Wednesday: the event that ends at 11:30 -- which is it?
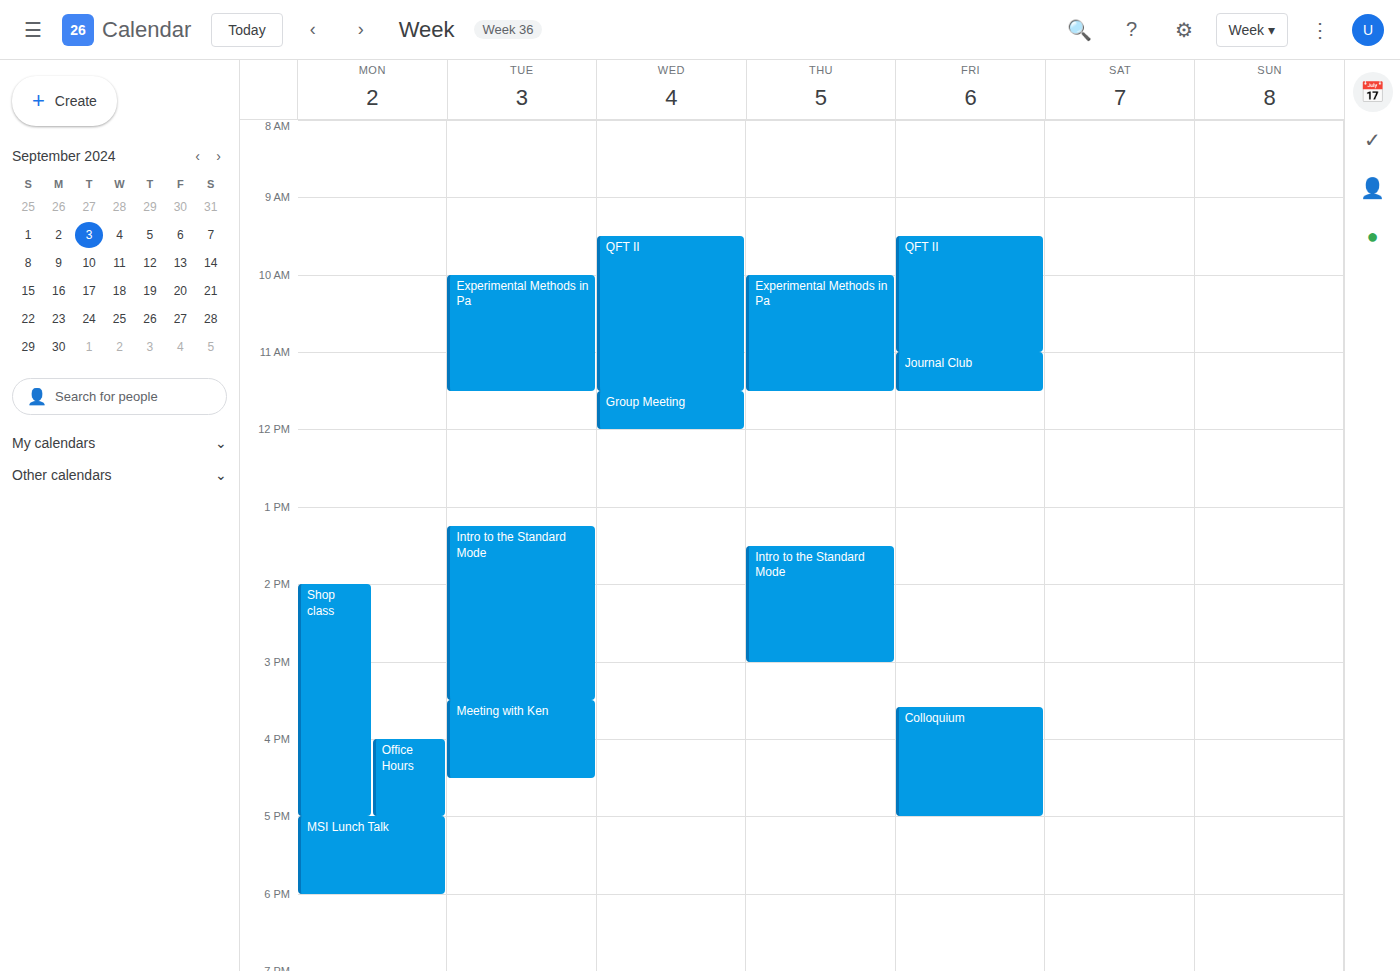
"QFT II"